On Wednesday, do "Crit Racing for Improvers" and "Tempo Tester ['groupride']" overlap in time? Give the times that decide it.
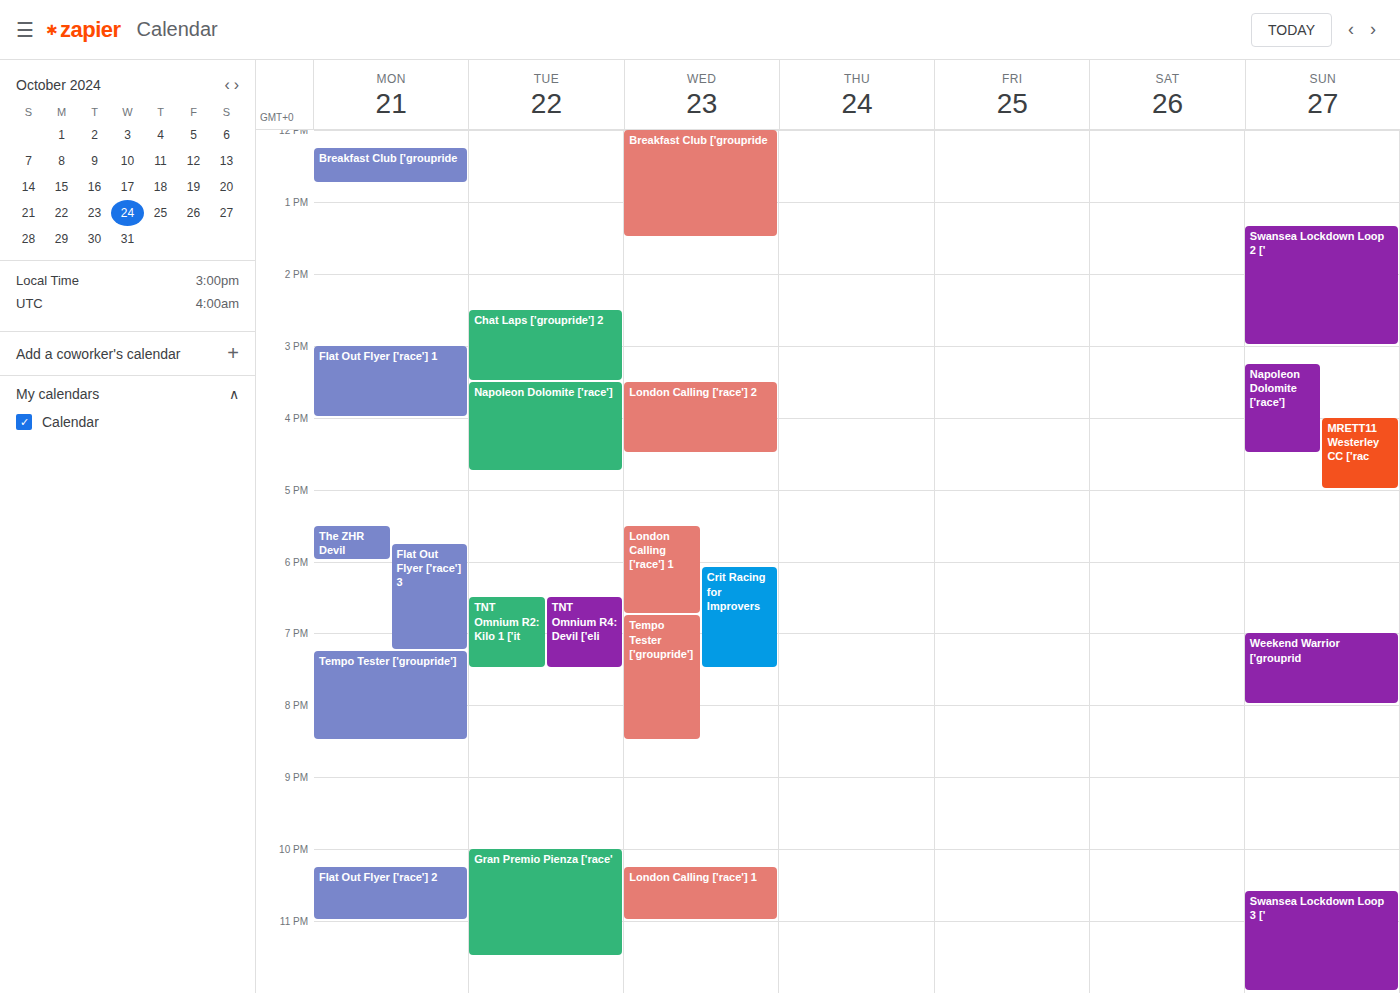
"Tempo Tester ['groupride']" starts at 18:45, before "Crit Racing for Improvers" ends at 19:30 -- they overlap.